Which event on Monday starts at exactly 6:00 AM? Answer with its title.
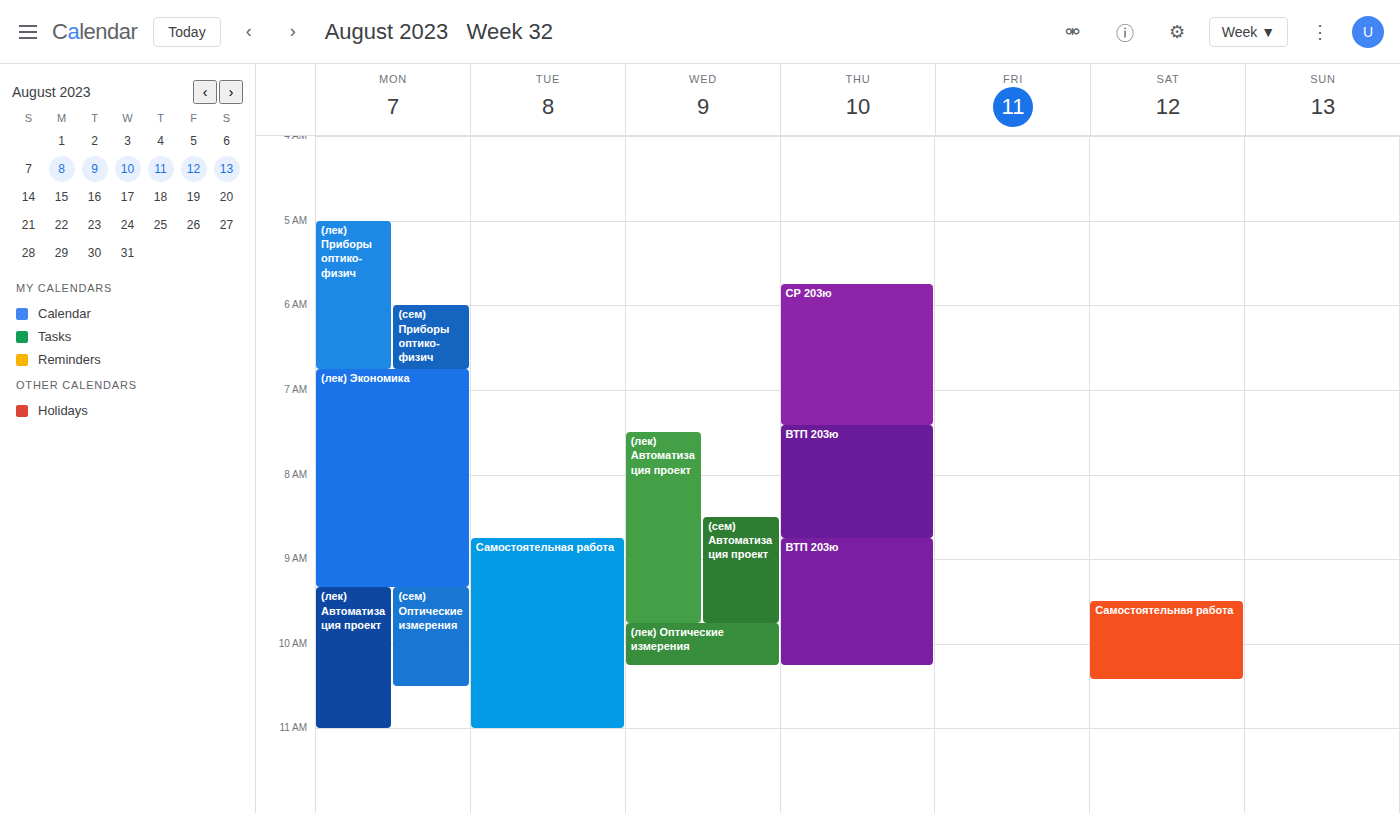
"(сем) Приборы оптико-физич"